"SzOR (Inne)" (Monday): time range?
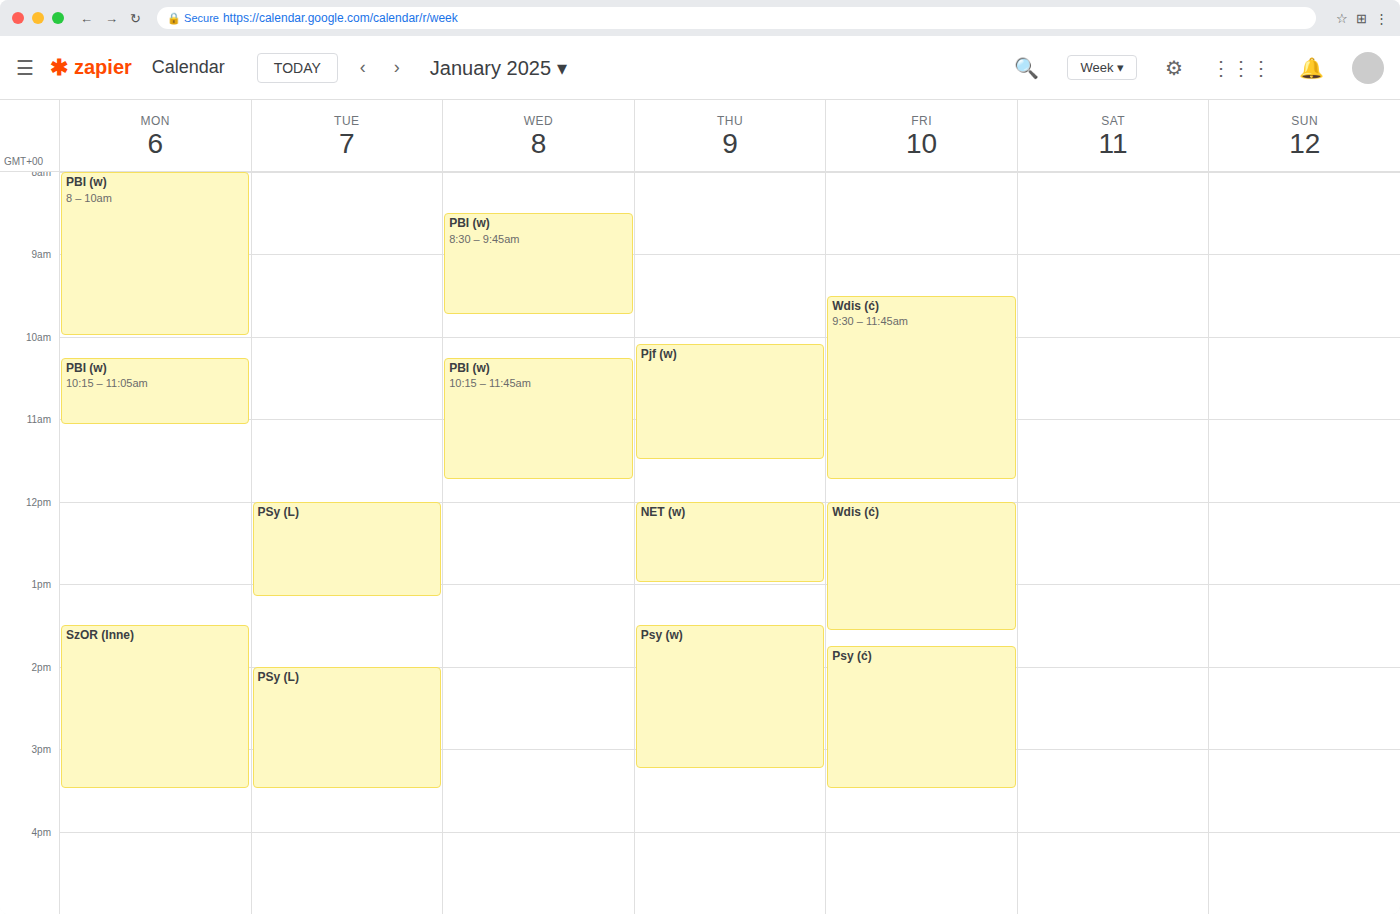
1:30 PM to 3:30 PM